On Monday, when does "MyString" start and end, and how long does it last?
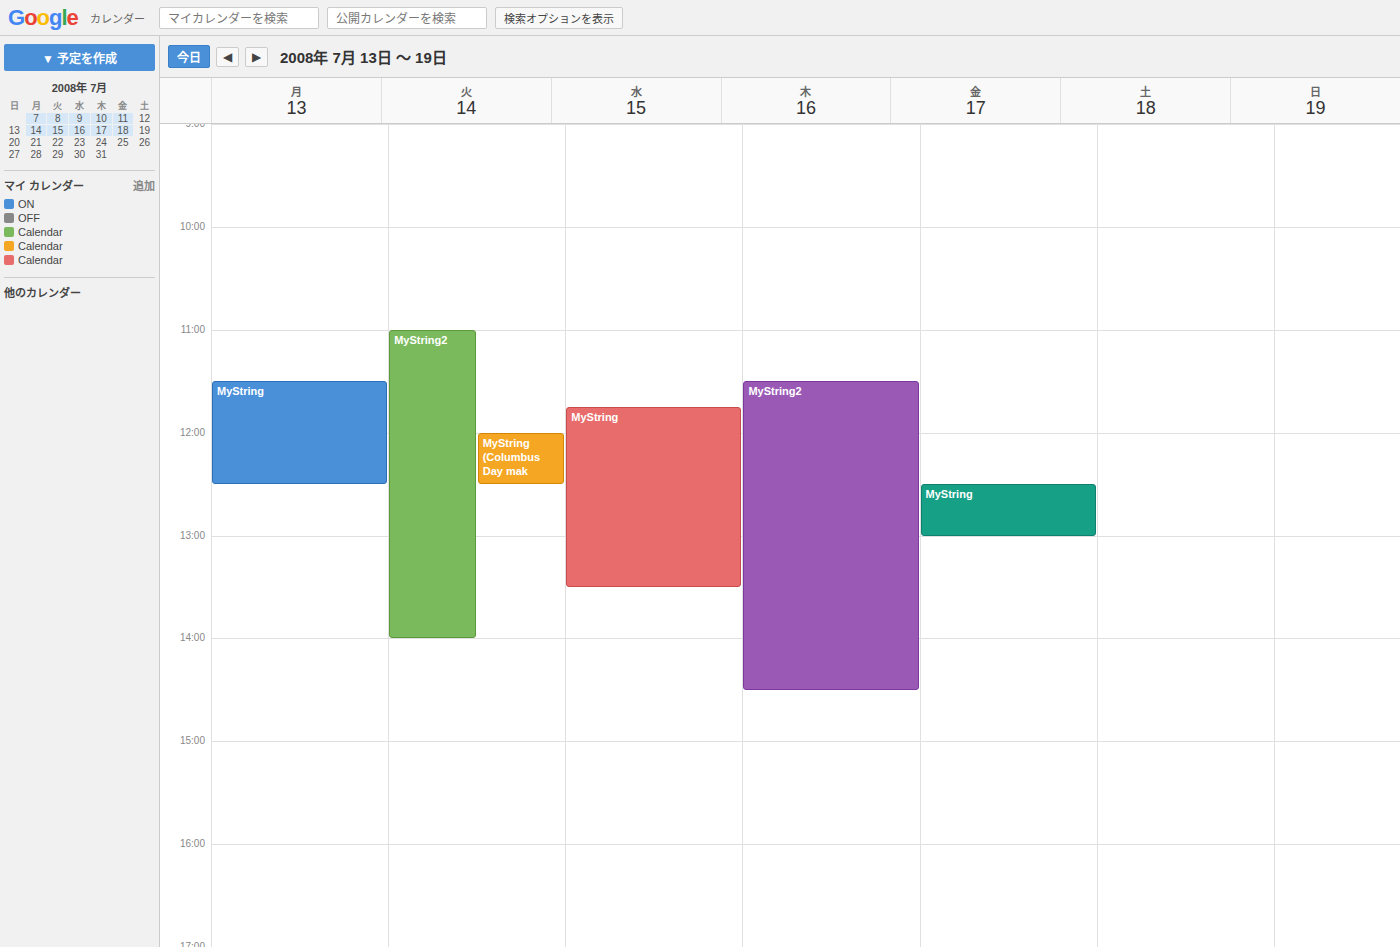
11:30 AM to 12:30 PM, 1 hour